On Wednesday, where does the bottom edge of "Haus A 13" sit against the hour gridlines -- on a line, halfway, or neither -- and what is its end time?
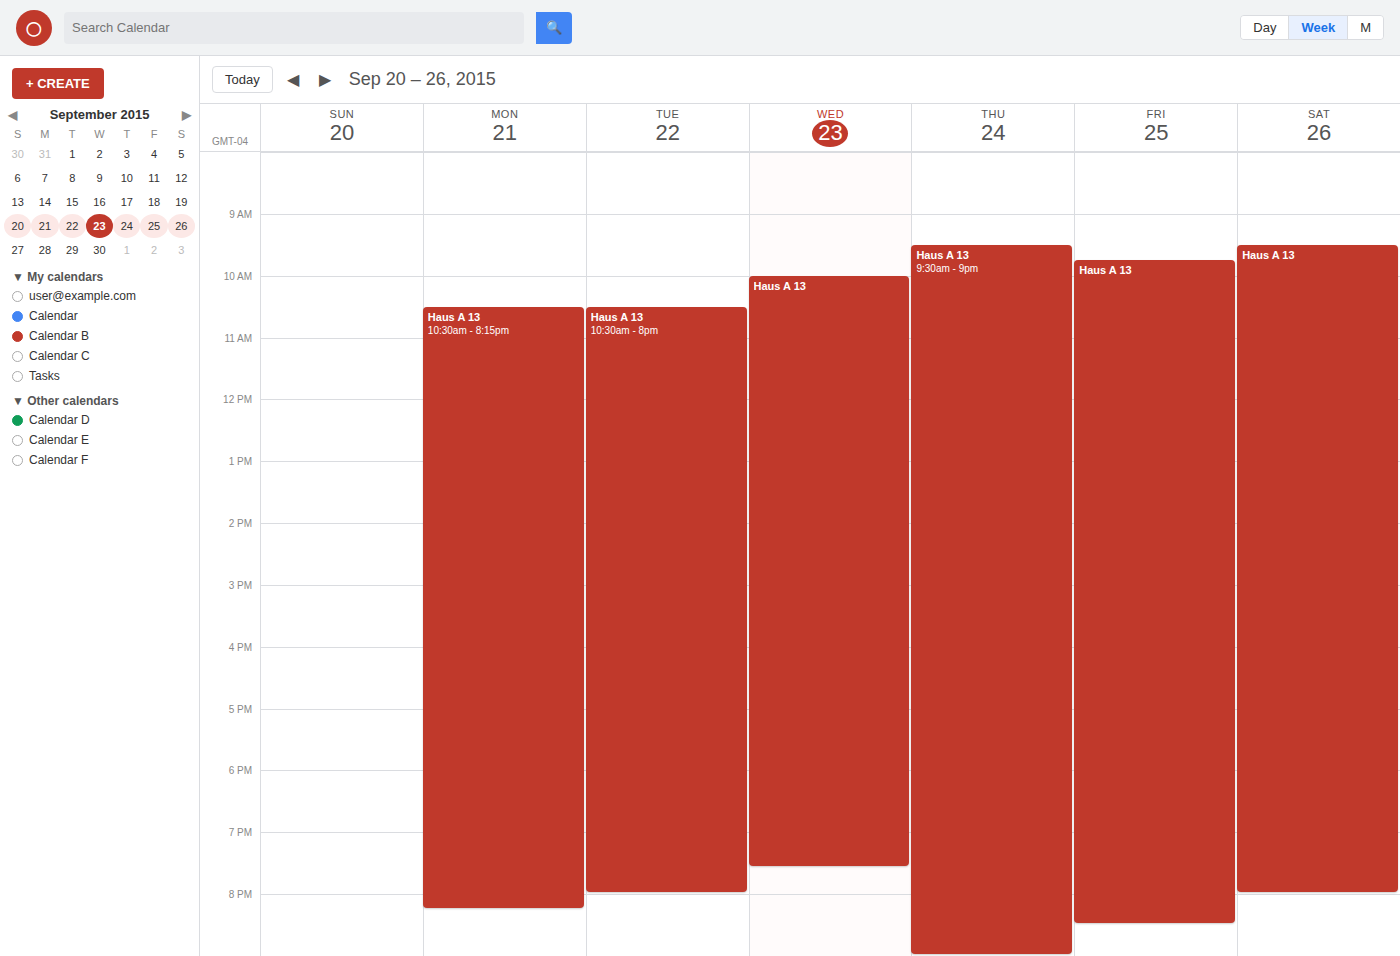
7:35 PM -- neither: 35 minutes below the 7 PM line and 25 minutes above the 8 PM line.